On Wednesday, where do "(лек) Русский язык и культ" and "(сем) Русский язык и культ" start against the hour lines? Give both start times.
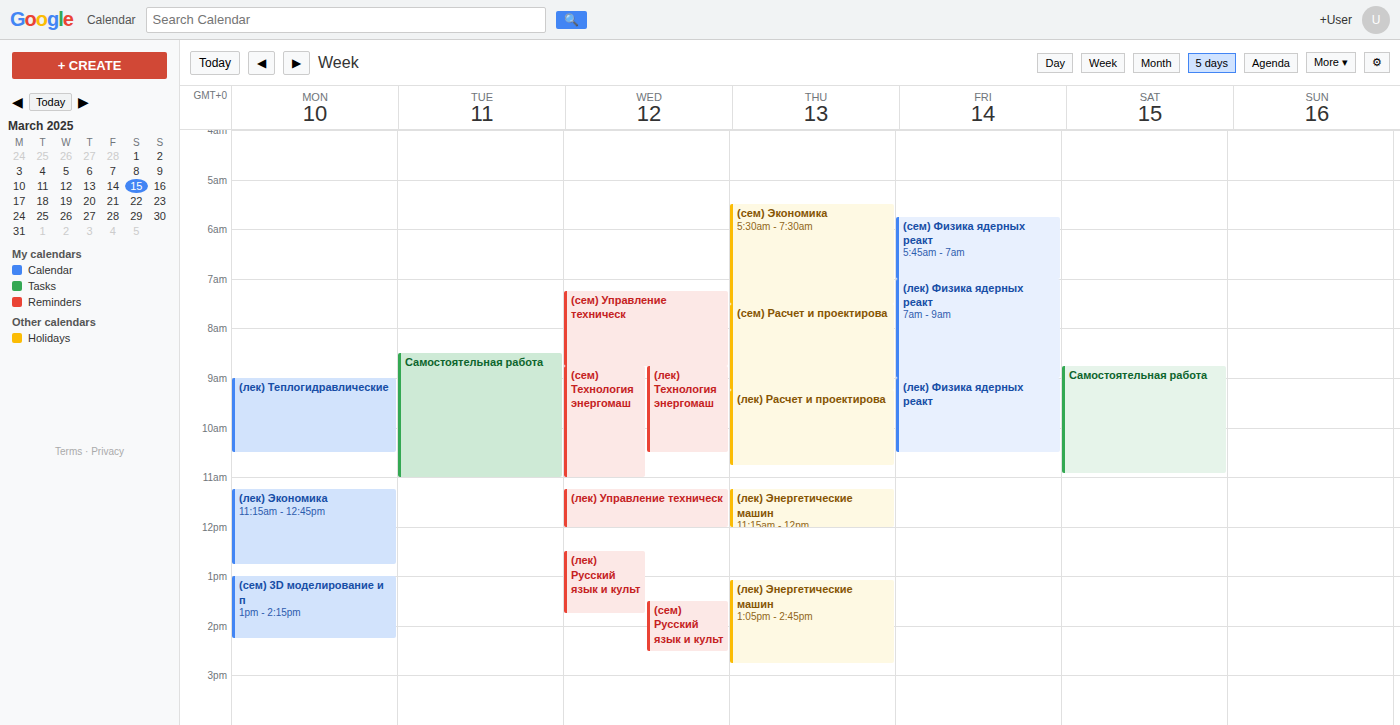
"(лек) Русский язык и культ": 12:30 PM, halfway between the 12 PM and 1 PM lines. "(сем) Русский язык и культ": 1:30 PM, halfway between the 1 PM and 2 PM lines.